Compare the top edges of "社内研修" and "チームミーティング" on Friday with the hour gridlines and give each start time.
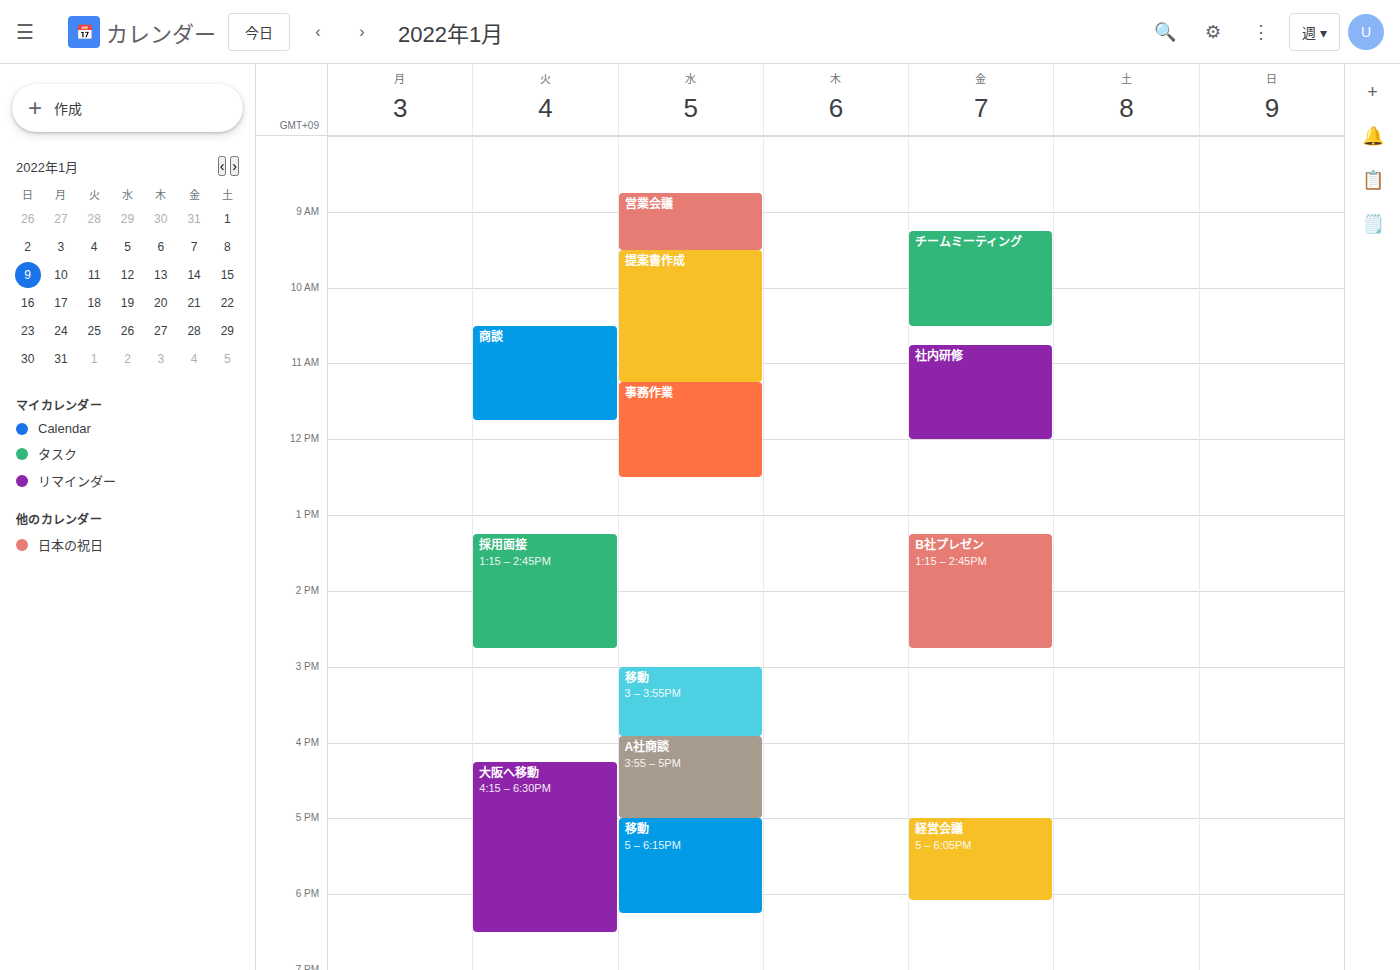
"社内研修": 10:45 AM, neither: three quarters of the way from the 10 AM line to the 11 AM line. "チームミーティング": 9:15 AM, neither: a quarter of the way from the 9 AM line to the 10 AM line.